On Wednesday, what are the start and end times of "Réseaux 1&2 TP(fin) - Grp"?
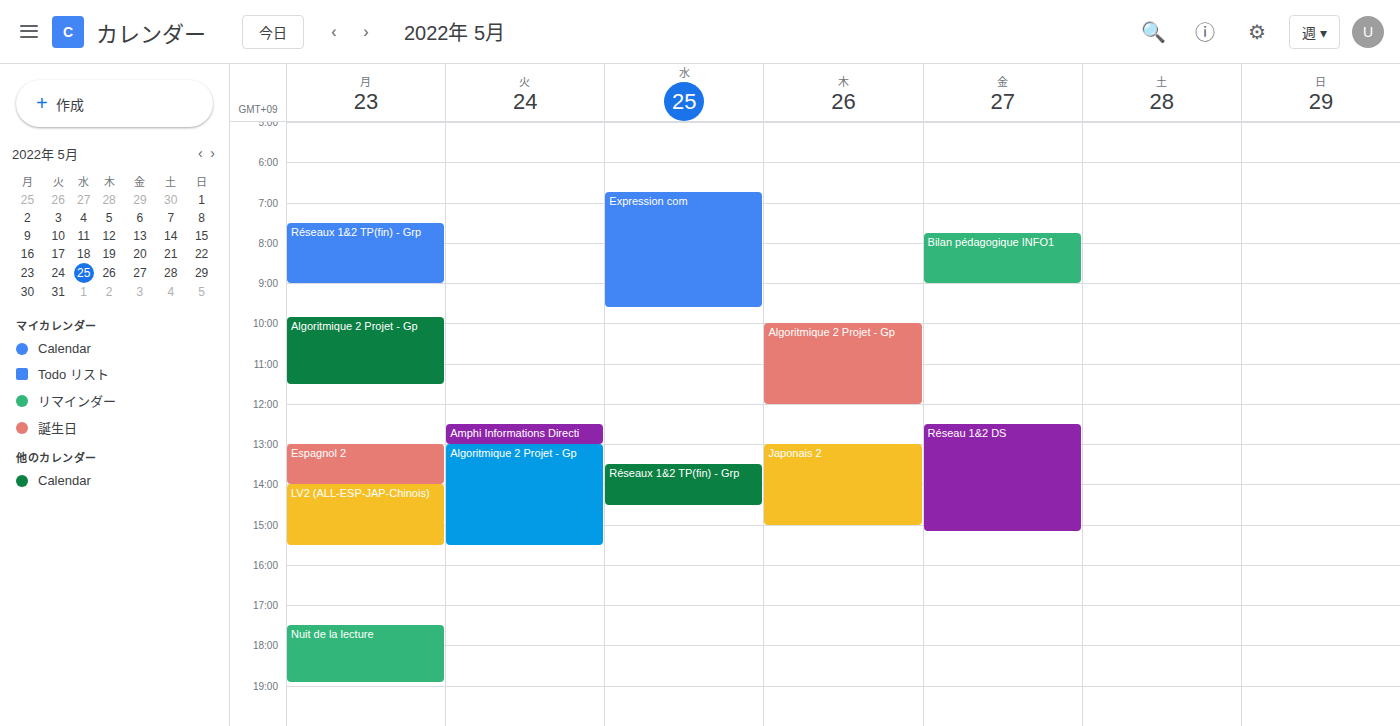
1:30 PM to 2:30 PM